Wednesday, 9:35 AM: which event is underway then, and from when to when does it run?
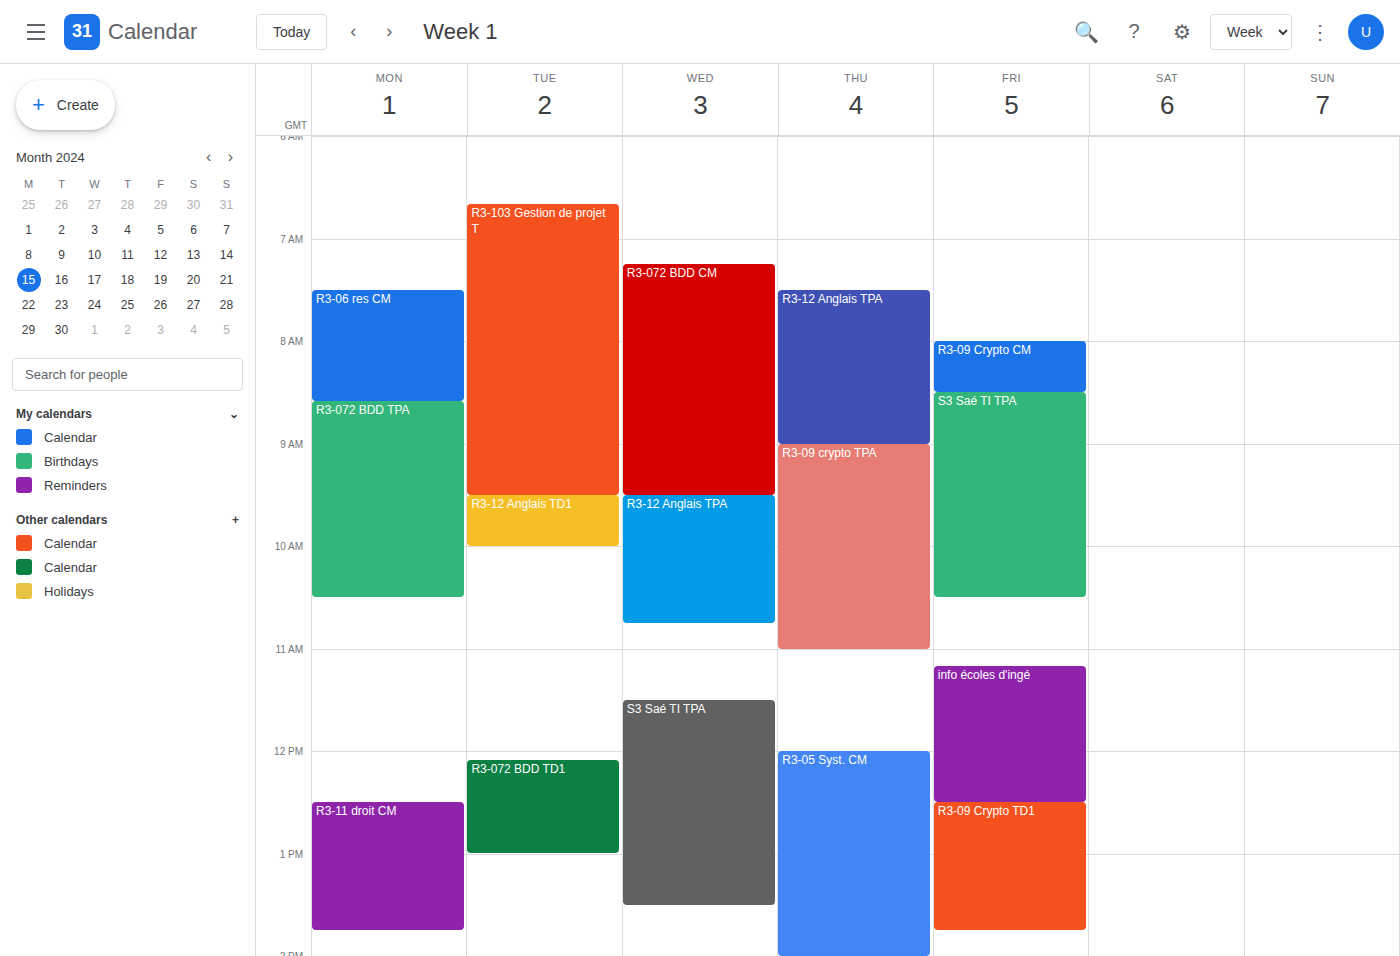
"R3-12 Anglais TPA", 9:30 AM to 10:45 AM